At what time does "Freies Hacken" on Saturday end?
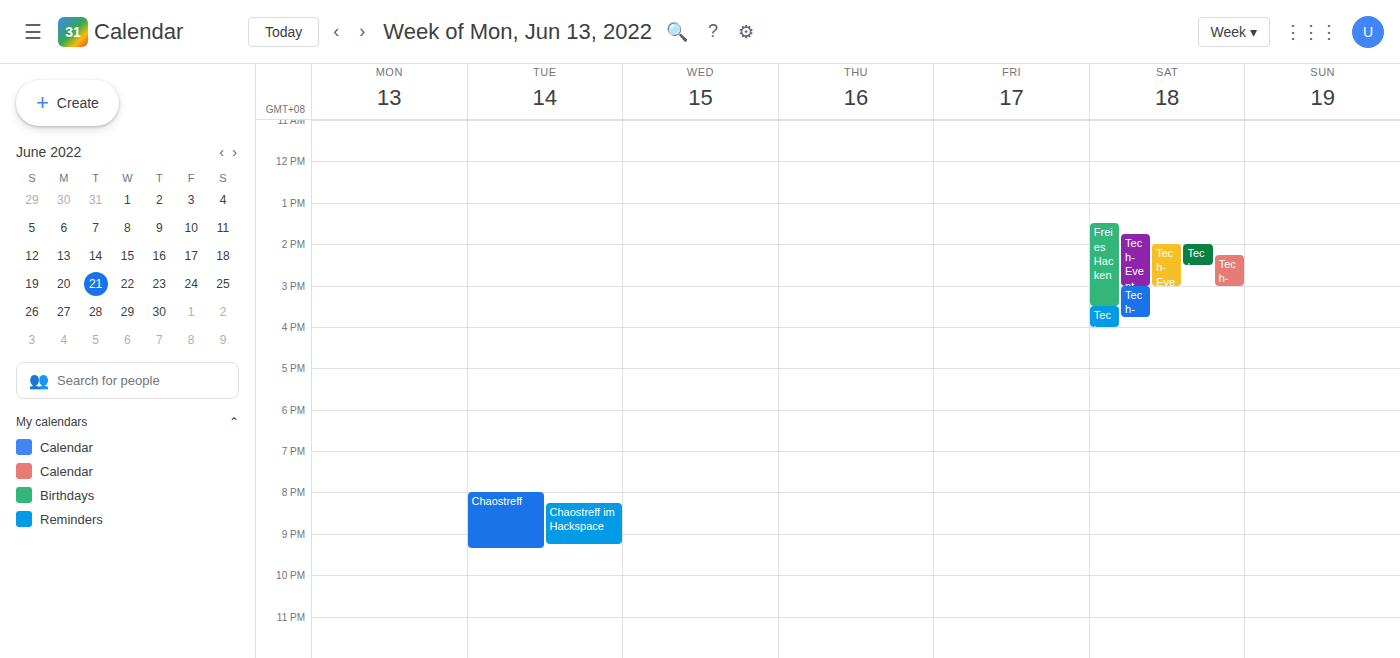
3:30 PM